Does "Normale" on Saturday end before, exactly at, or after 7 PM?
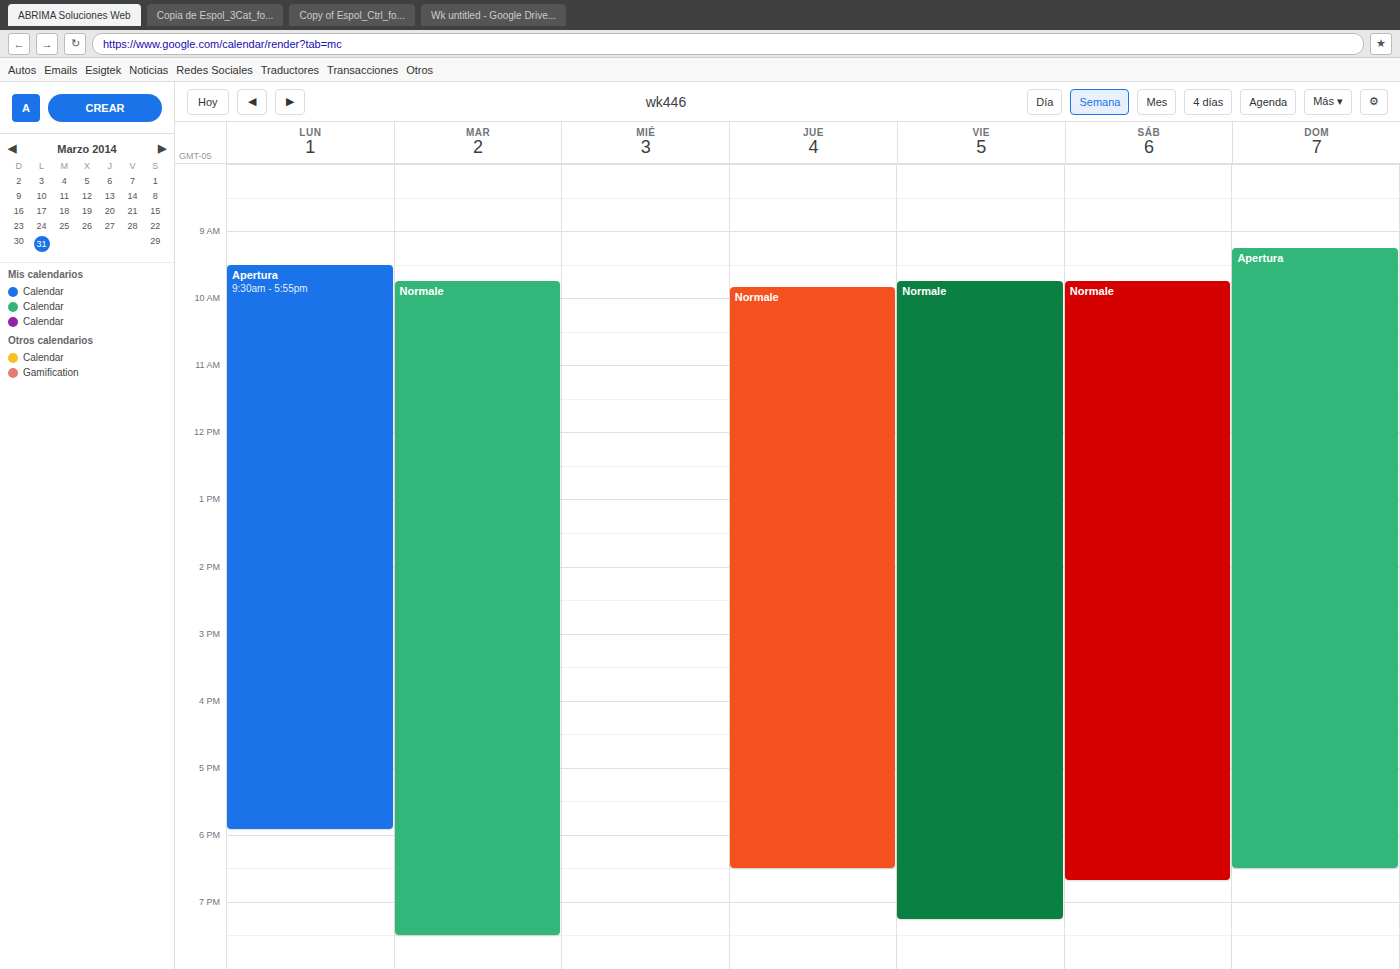
6:40 PM -- before 7 PM, 20 minutes above the 7 PM line.